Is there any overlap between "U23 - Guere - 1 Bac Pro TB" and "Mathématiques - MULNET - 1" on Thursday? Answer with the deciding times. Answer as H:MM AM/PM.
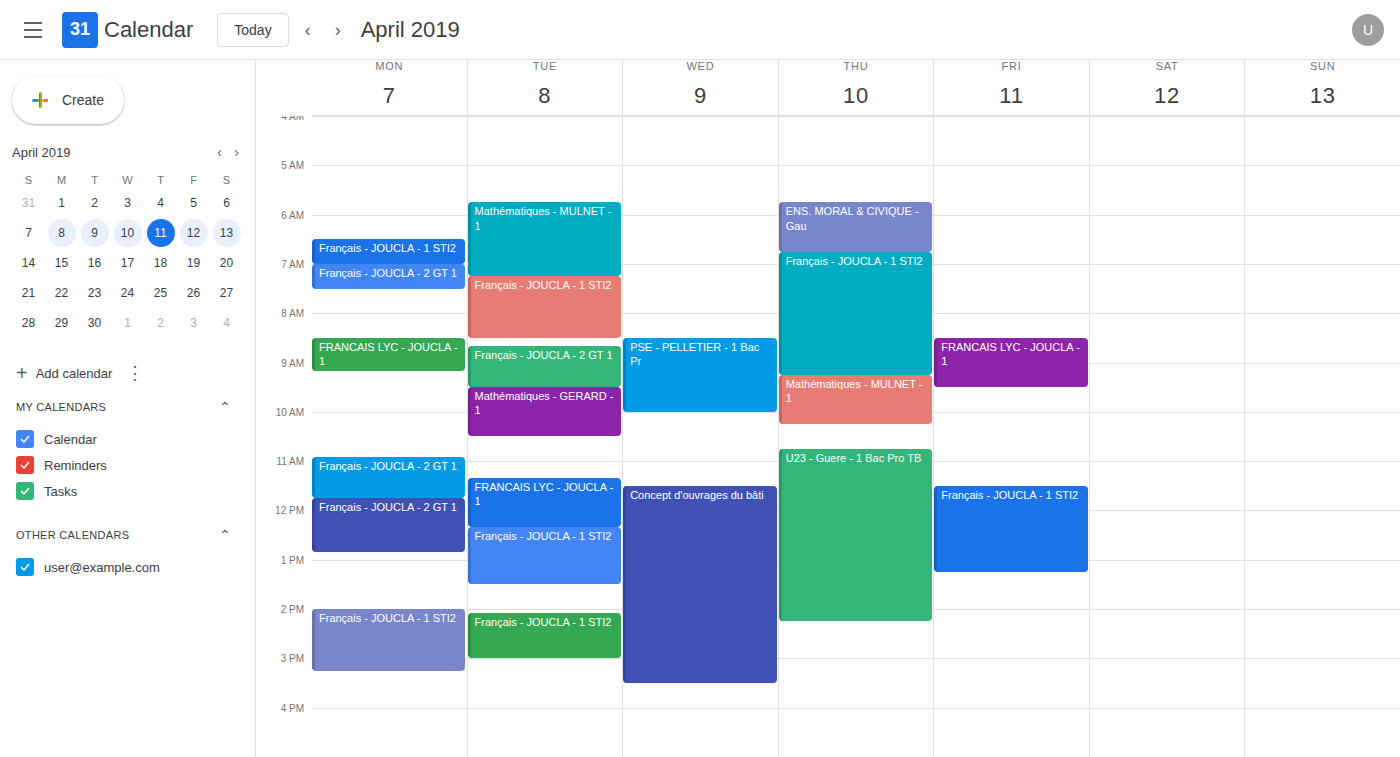
"Mathématiques - MULNET - 1" ends at 10:15 AM and "U23 - Guere - 1 Bac Pro TB" starts at 10:45 AM -- no overlap.